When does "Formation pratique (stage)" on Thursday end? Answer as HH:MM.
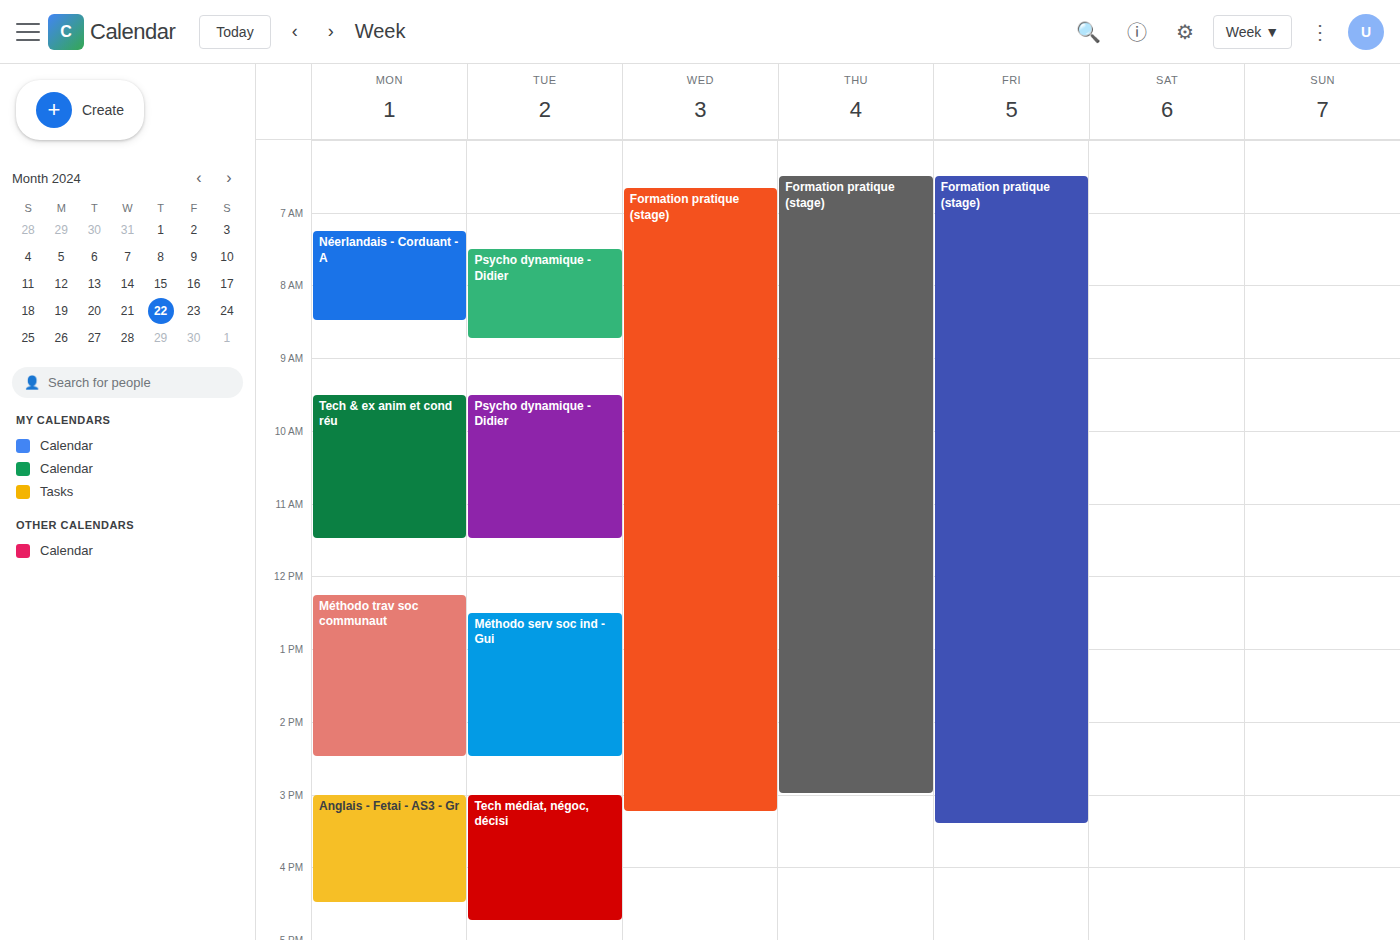
15:00